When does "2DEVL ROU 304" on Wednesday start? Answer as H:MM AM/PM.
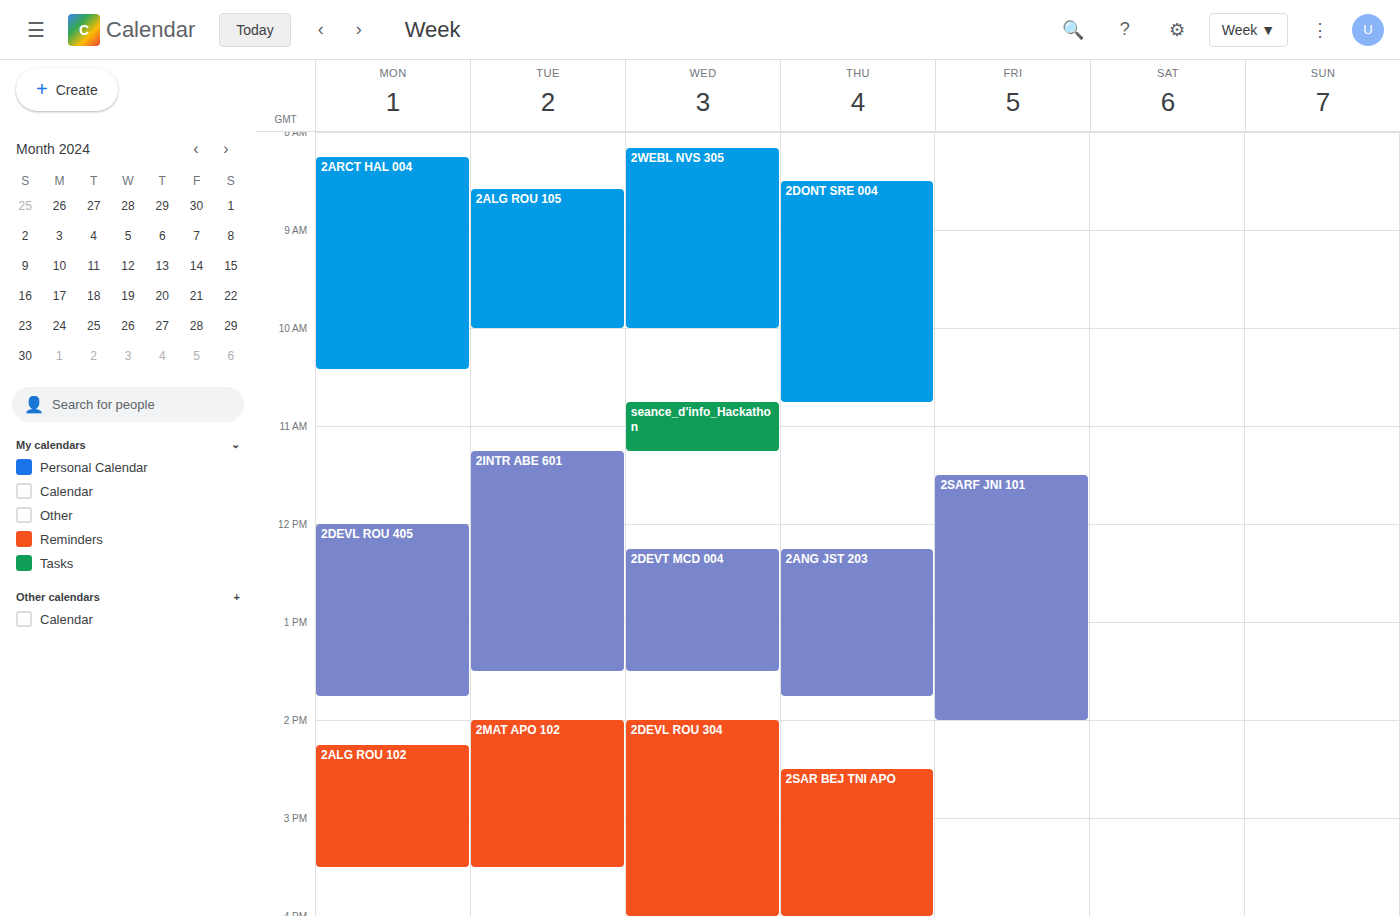
2:00 PM